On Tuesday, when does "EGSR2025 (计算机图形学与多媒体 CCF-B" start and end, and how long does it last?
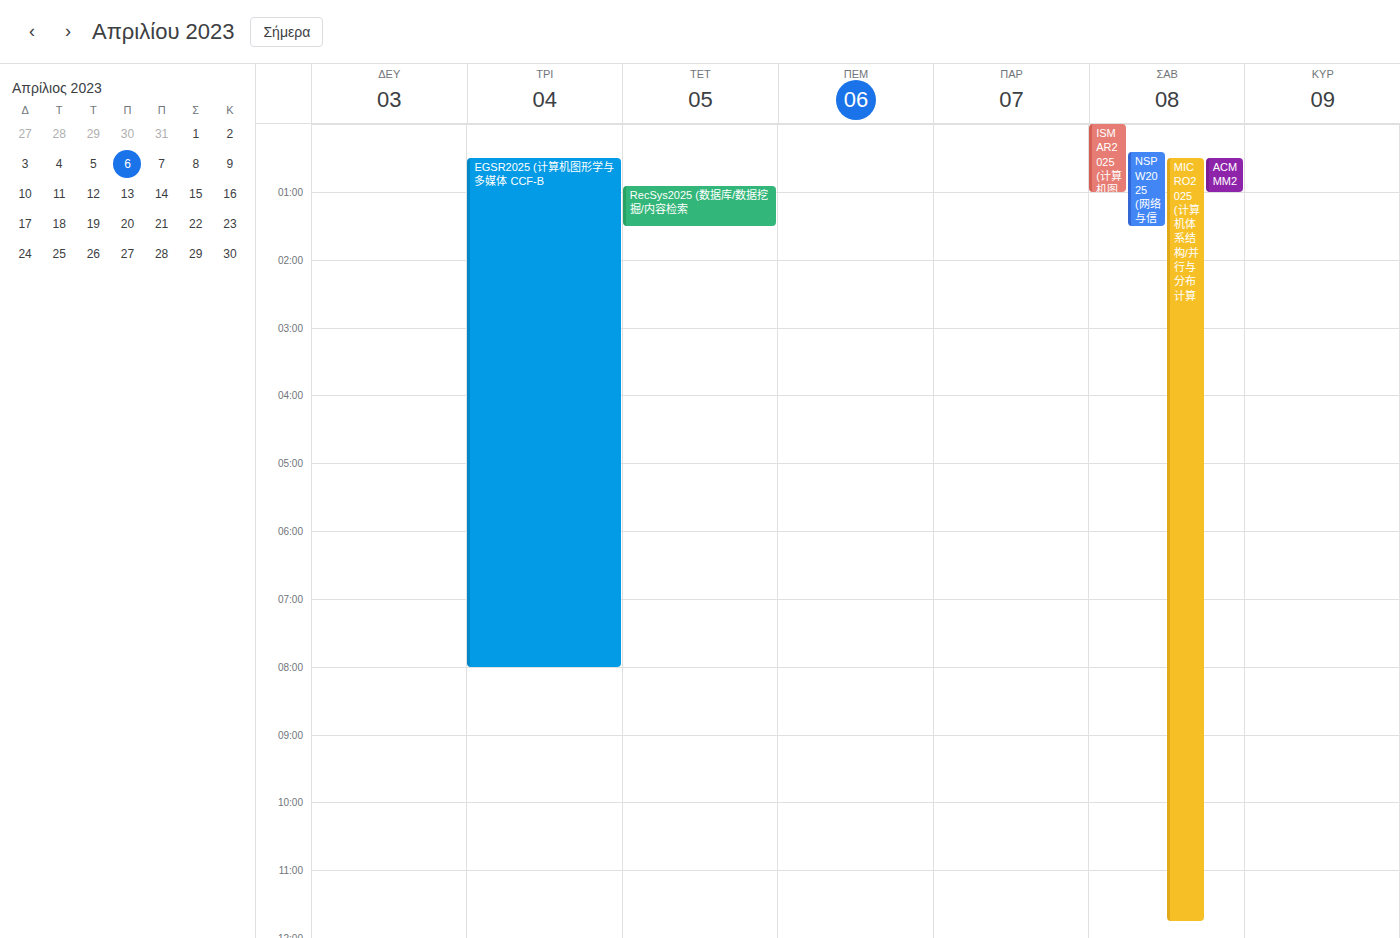
12:30 AM to 8:00 AM, 7 hours 30 minutes